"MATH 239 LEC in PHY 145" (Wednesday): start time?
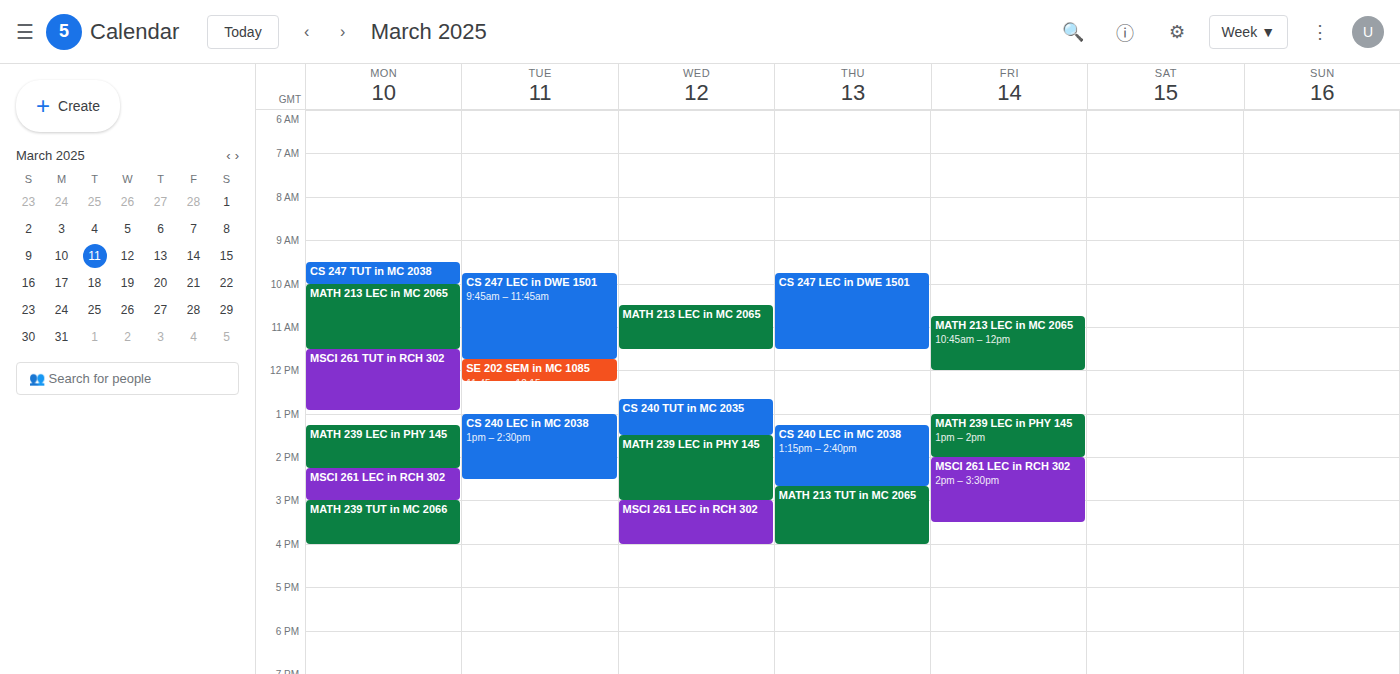
1:30 PM